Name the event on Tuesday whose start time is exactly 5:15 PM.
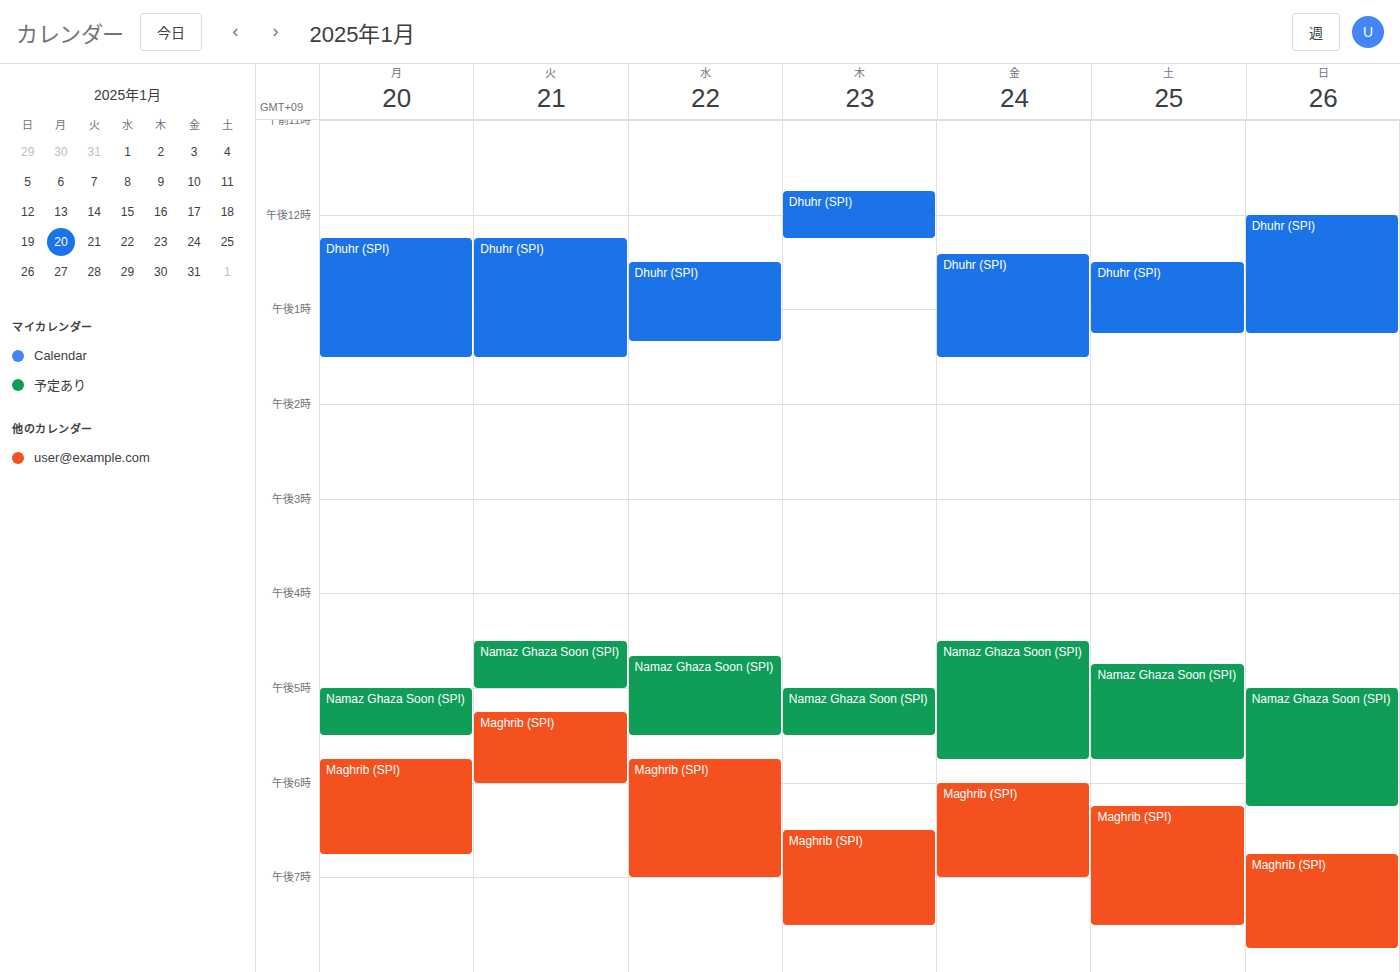
"Maghrib (SPI)"